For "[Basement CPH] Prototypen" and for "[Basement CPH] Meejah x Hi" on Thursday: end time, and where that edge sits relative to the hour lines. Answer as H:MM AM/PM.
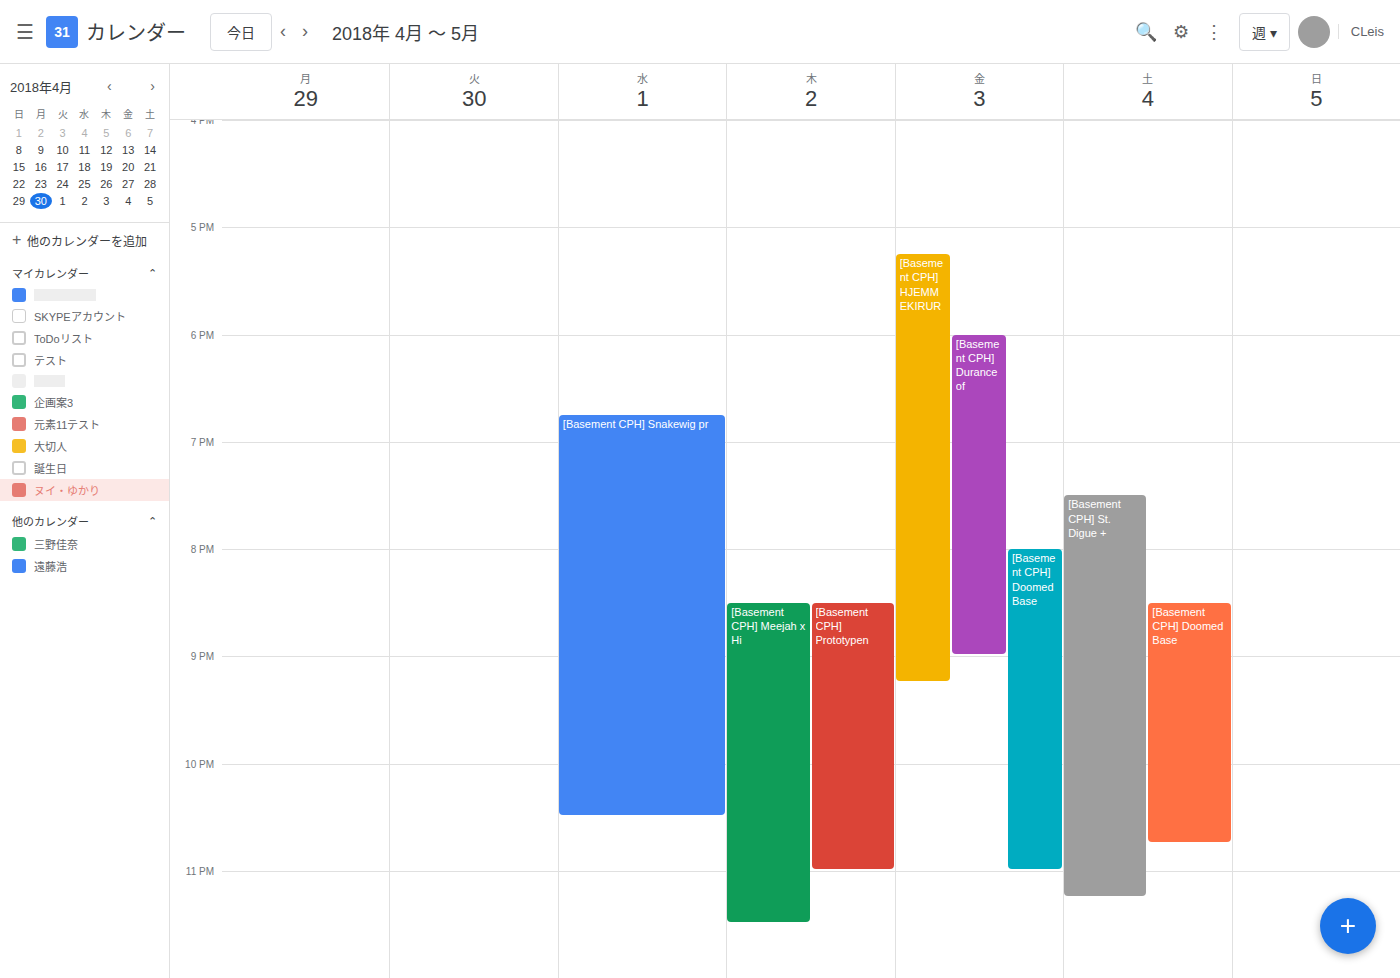
"[Basement CPH] Prototypen": 11:00 PM, exactly on the 11 PM line. "[Basement CPH] Meejah x Hi": 11:30 PM, halfway between the 11 PM and 12 AM lines.